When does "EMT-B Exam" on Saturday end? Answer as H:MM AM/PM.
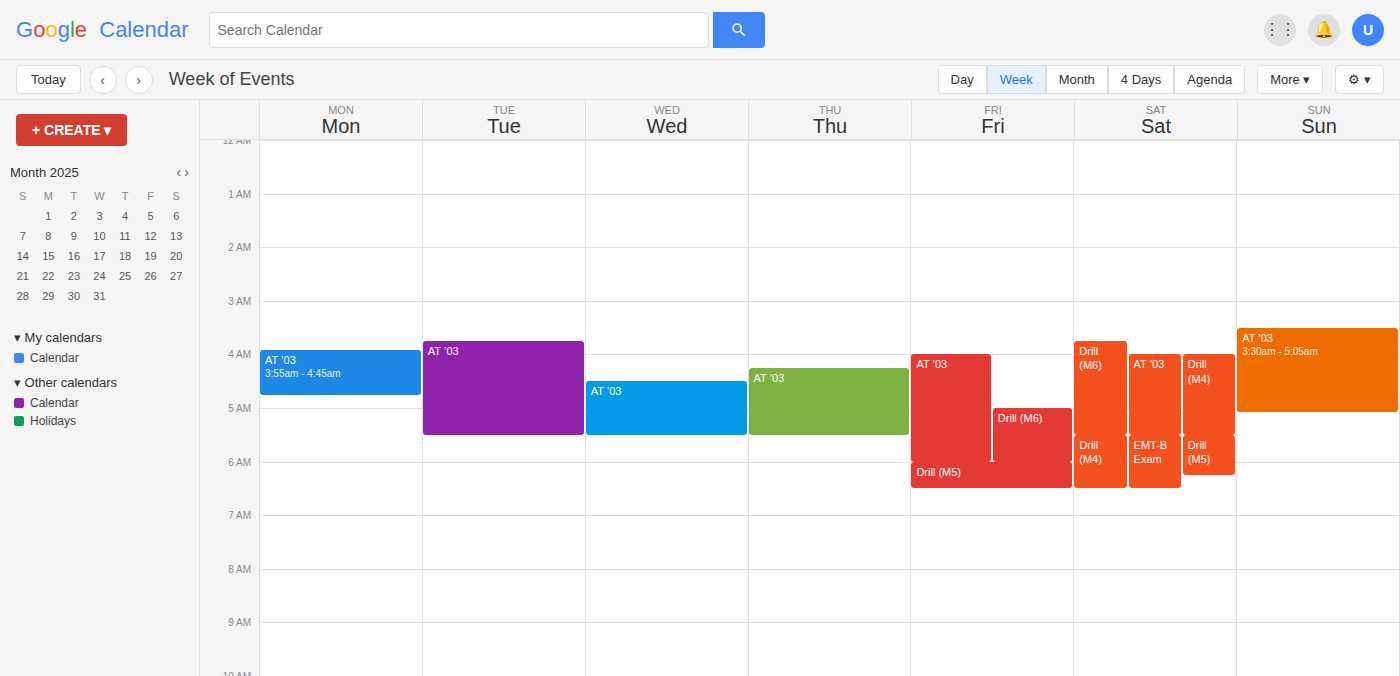
6:30 AM